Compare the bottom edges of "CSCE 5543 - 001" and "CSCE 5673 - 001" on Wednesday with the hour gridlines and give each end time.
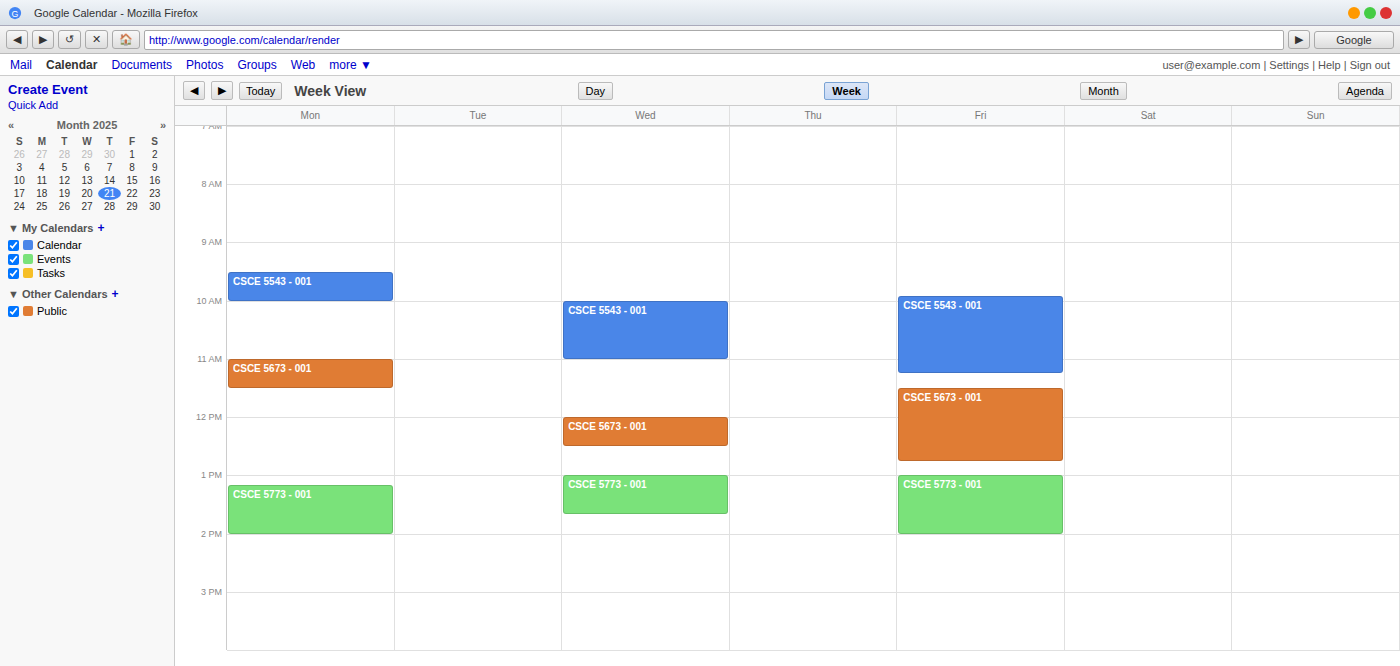
"CSCE 5543 - 001": 11:00 AM, exactly on the 11 AM line. "CSCE 5673 - 001": 12:30 PM, halfway between the 12 PM and 1 PM lines.